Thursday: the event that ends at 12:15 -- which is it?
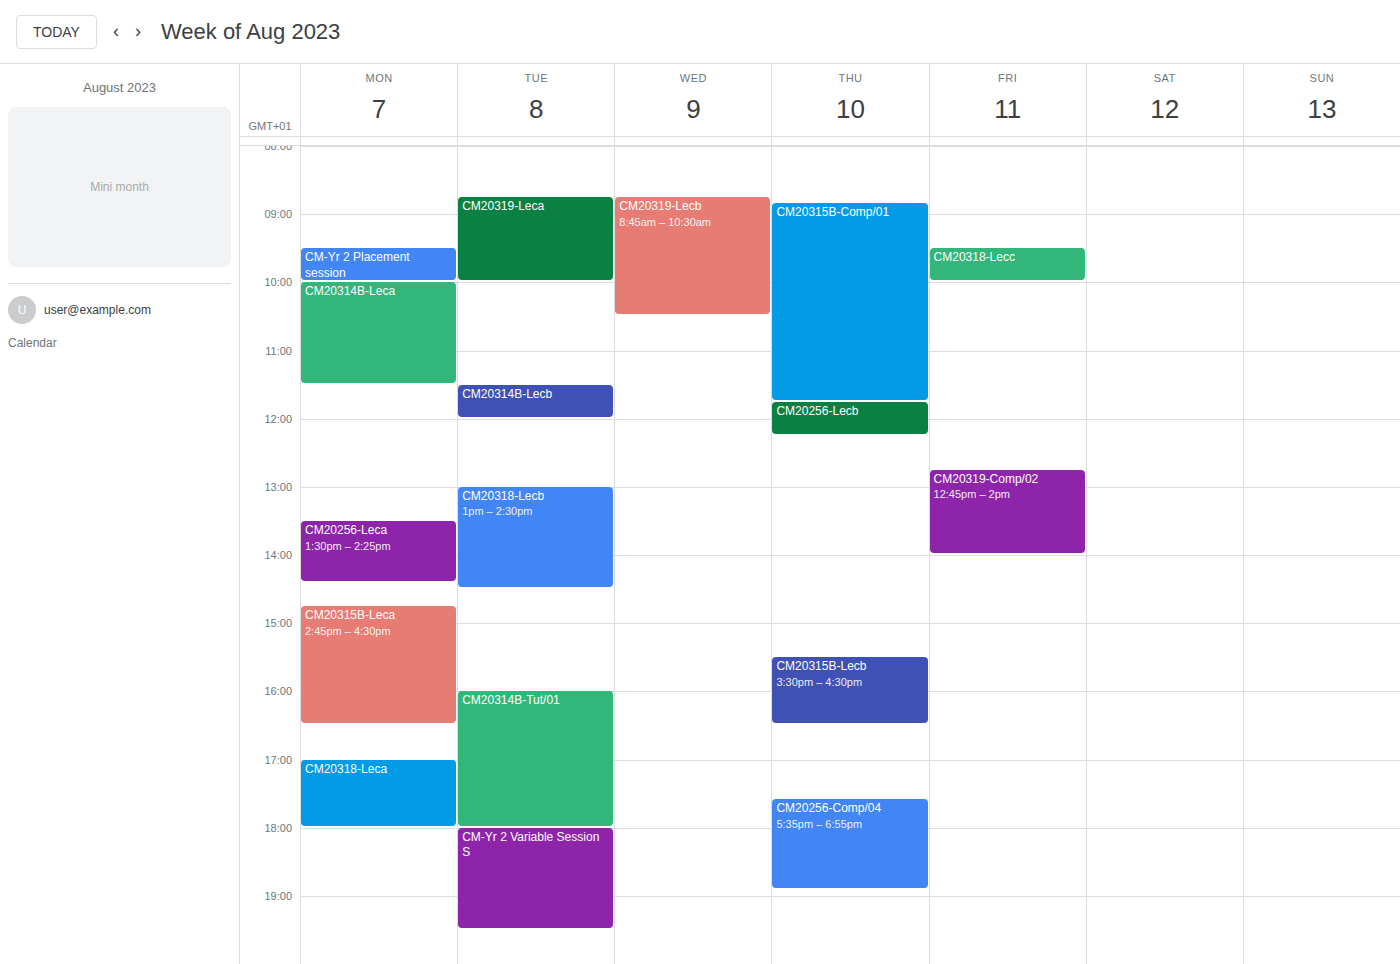
"CM20256-Lecb"